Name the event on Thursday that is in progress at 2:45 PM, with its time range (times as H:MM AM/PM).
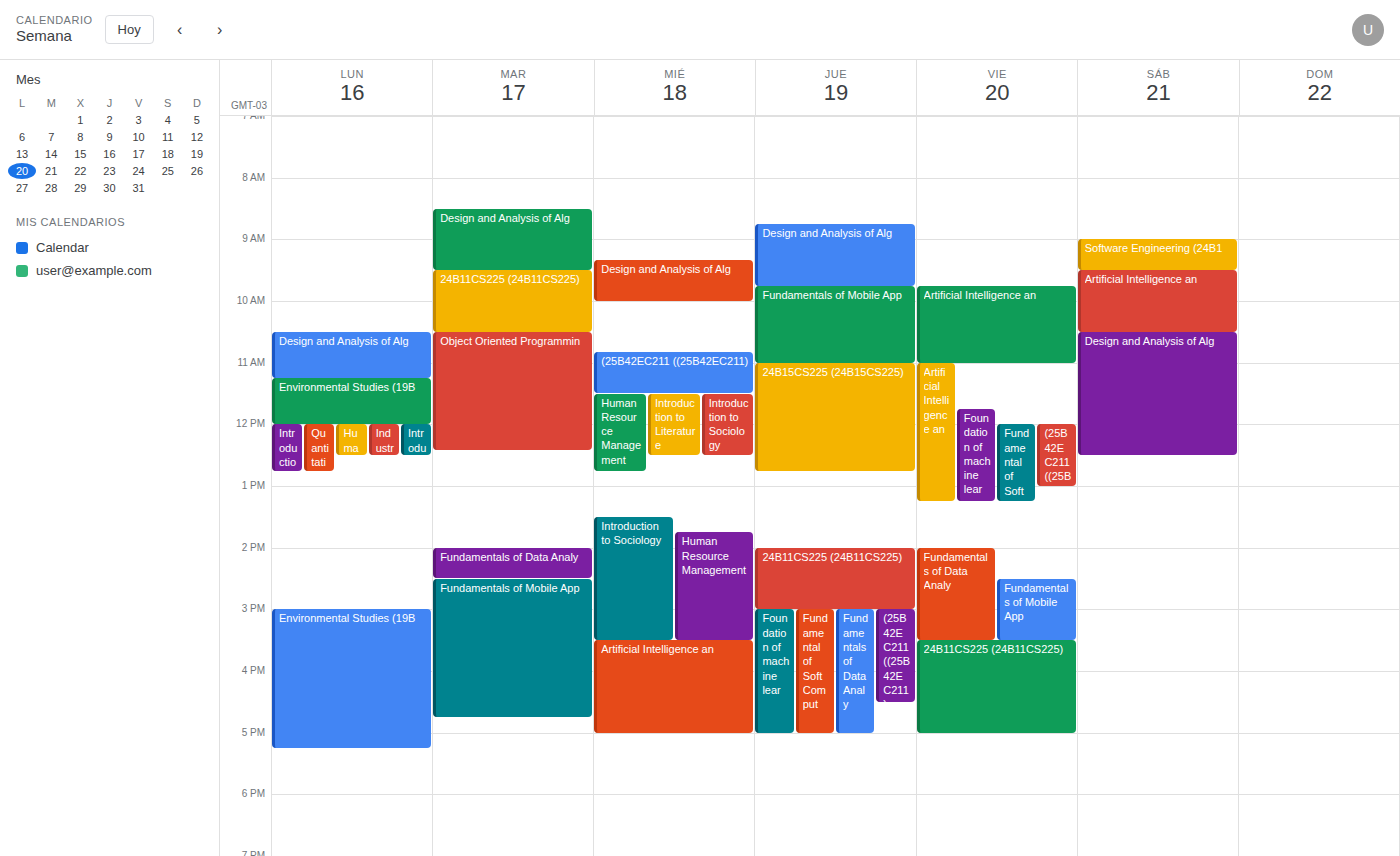
"24B11CS225 (24B11CS225)", 2:00 PM to 3:00 PM